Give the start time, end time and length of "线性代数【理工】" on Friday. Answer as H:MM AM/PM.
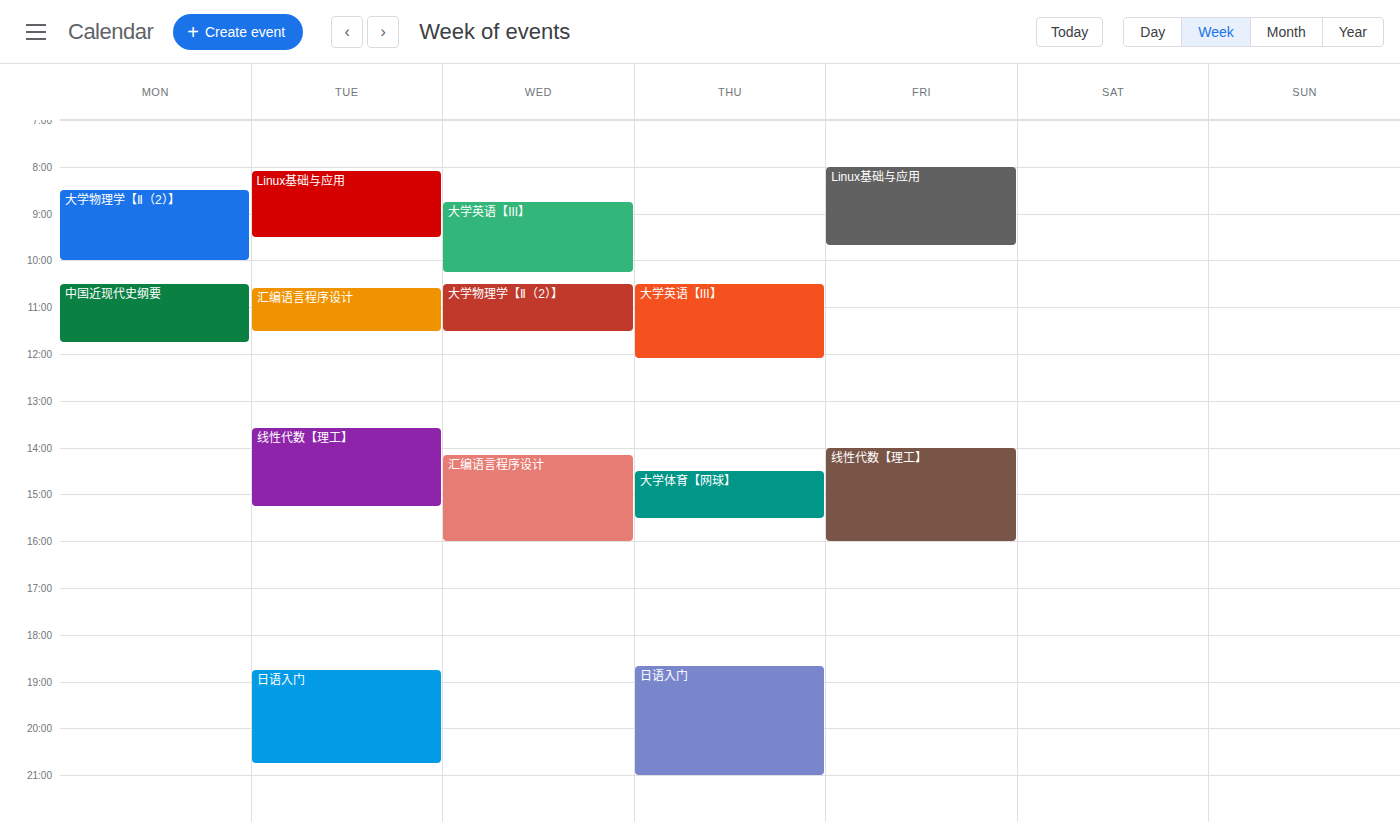
2:00 PM to 4:00 PM, 2 hours